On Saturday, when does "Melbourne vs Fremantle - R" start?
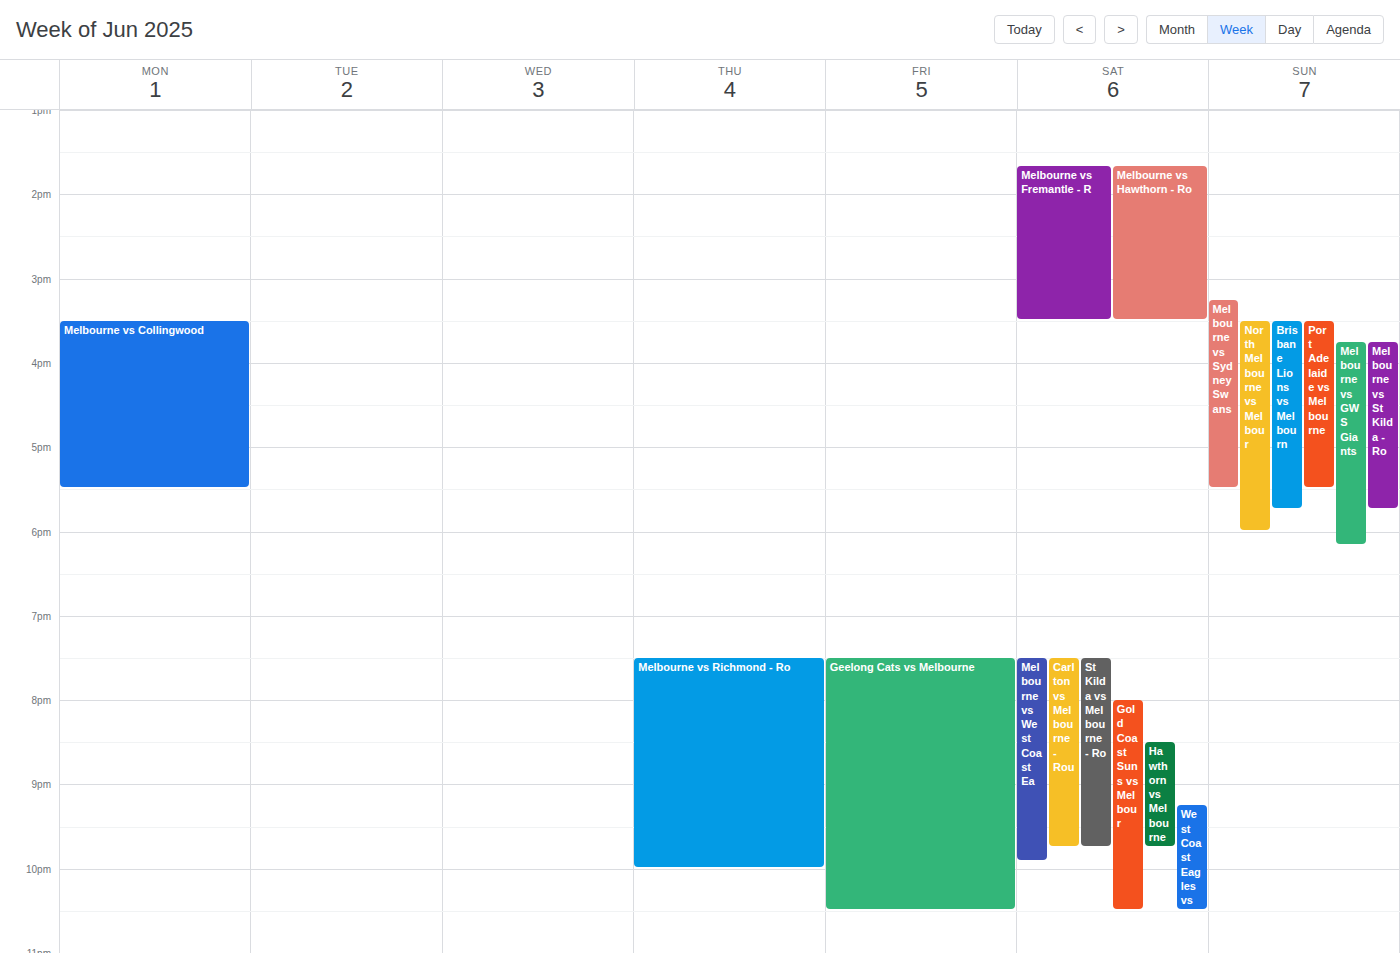
1:40 PM